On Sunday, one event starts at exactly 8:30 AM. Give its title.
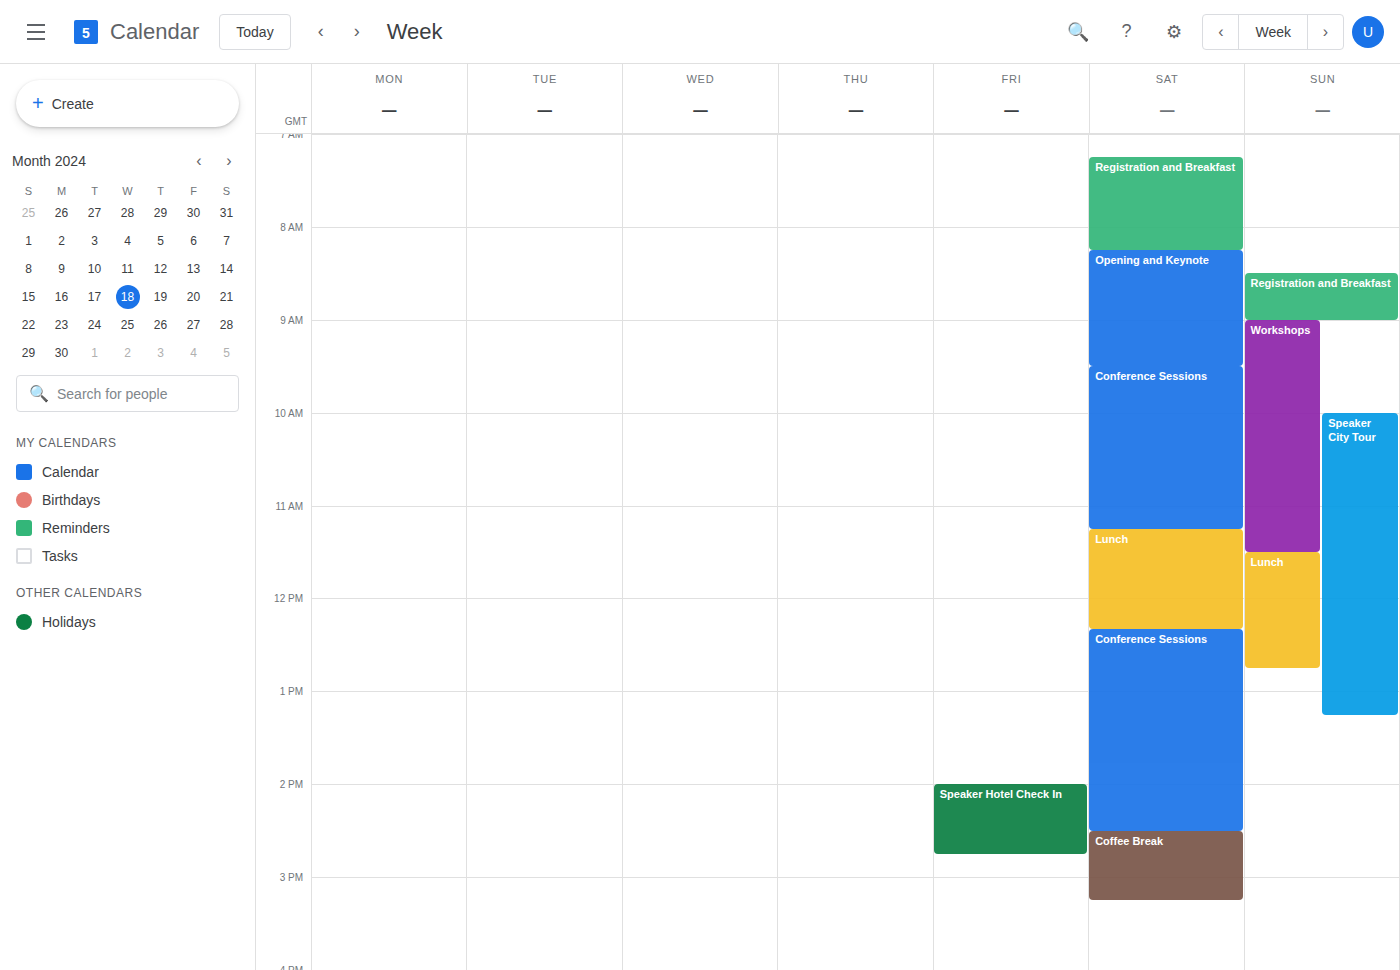
"Registration and Breakfast"